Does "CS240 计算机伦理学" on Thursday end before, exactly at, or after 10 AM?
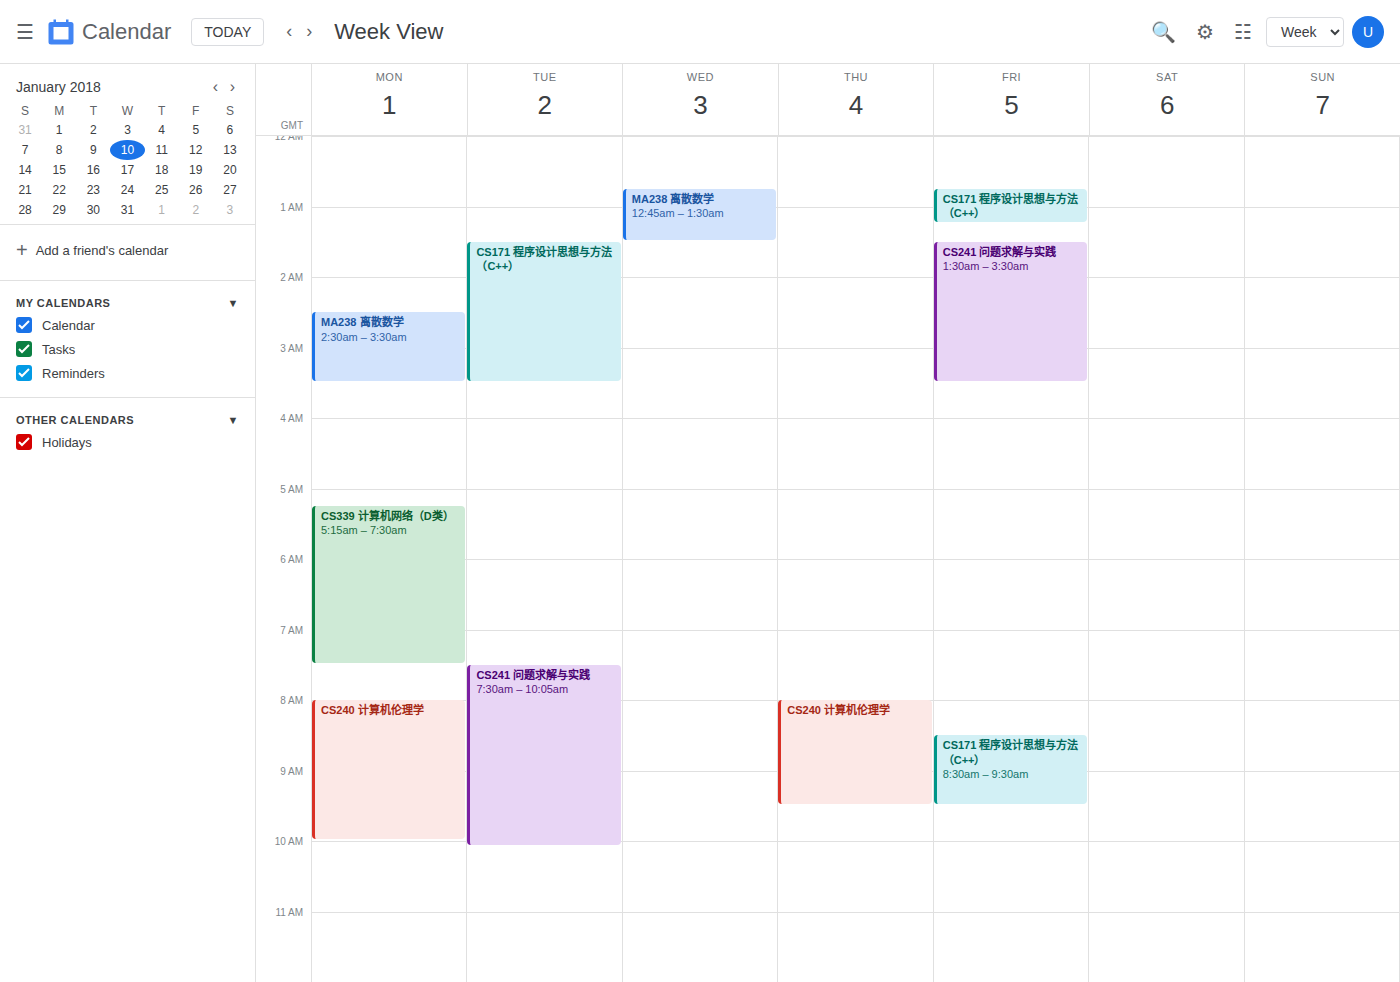
9:30 AM -- before 10 AM, 30 minutes above the 10 AM line.